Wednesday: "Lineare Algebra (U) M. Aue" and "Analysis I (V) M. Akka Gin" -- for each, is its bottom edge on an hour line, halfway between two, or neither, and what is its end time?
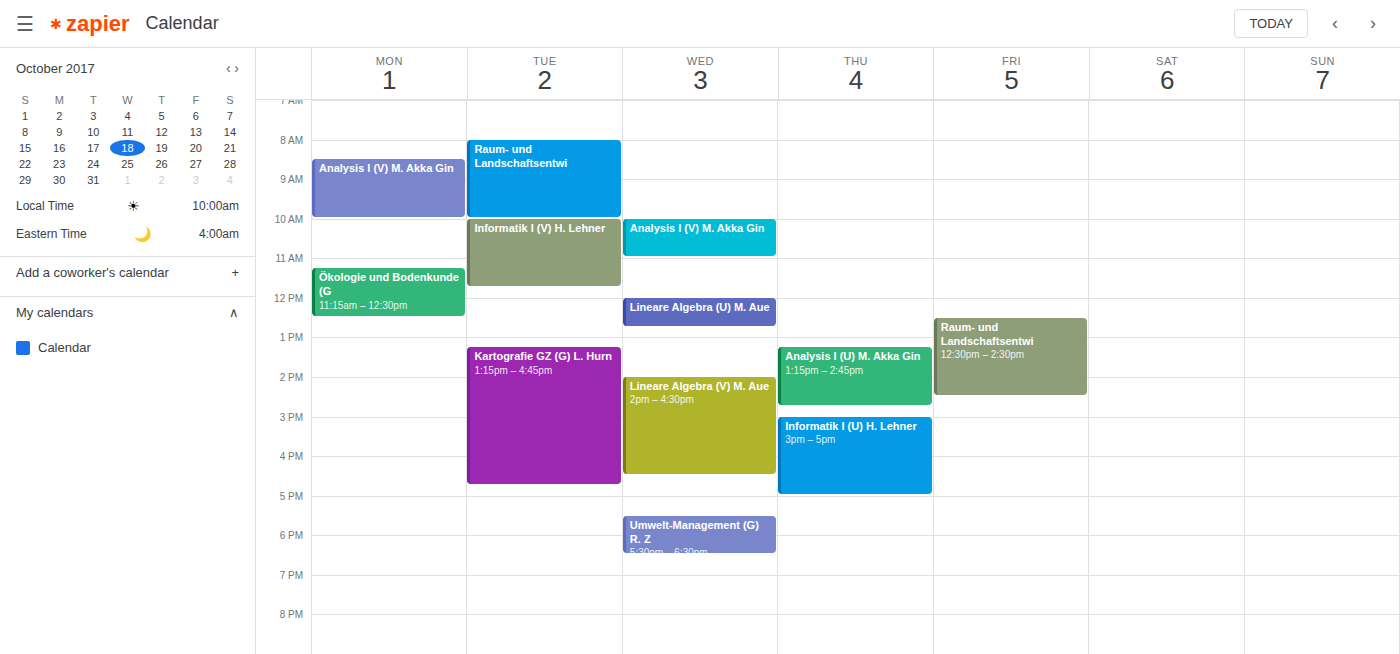
"Lineare Algebra (U) M. Aue": 12:45 PM, neither: three quarters of the way from the 12 PM line to the 1 PM line. "Analysis I (V) M. Akka Gin": 11:00 AM, exactly on the 11 AM line.